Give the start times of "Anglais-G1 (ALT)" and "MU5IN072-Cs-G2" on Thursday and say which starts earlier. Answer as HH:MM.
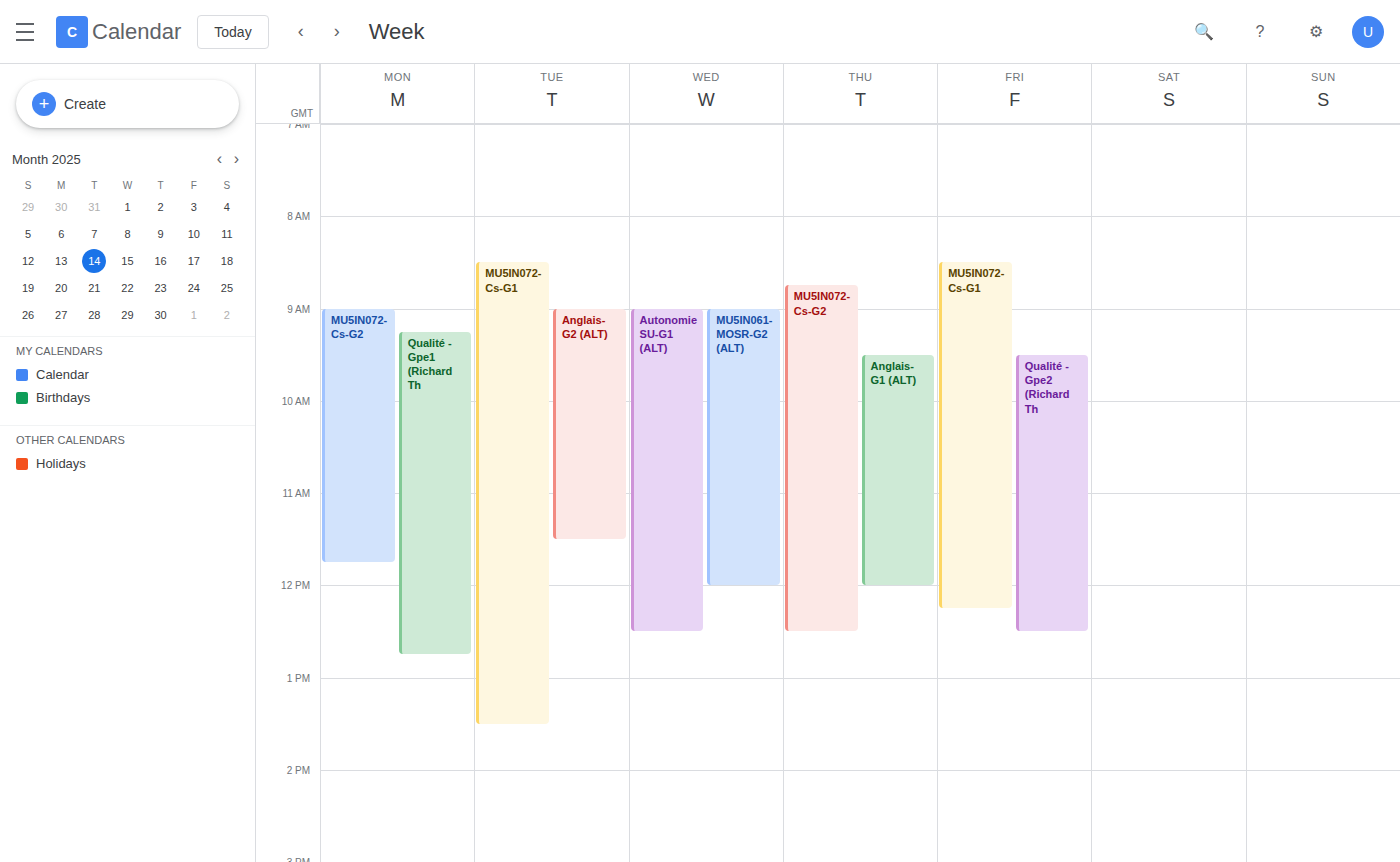
"MU5IN072-Cs-G2" 08:45; "Anglais-G1 (ALT)" 09:30.